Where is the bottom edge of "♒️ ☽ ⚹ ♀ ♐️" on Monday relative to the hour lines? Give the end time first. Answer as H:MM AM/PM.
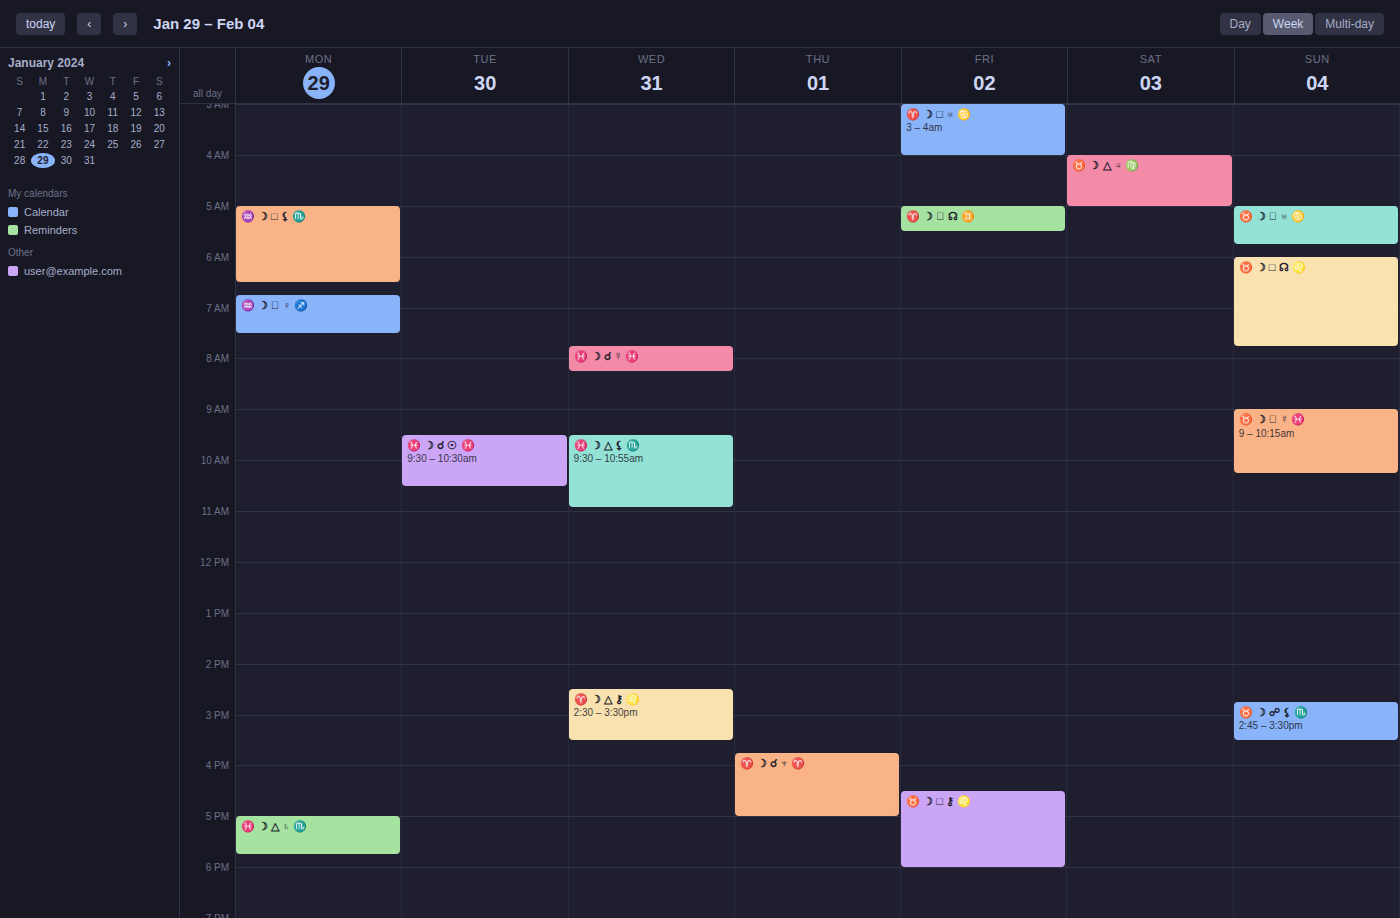
7:30 AM -- halfway between the 7 AM and 8 AM lines.